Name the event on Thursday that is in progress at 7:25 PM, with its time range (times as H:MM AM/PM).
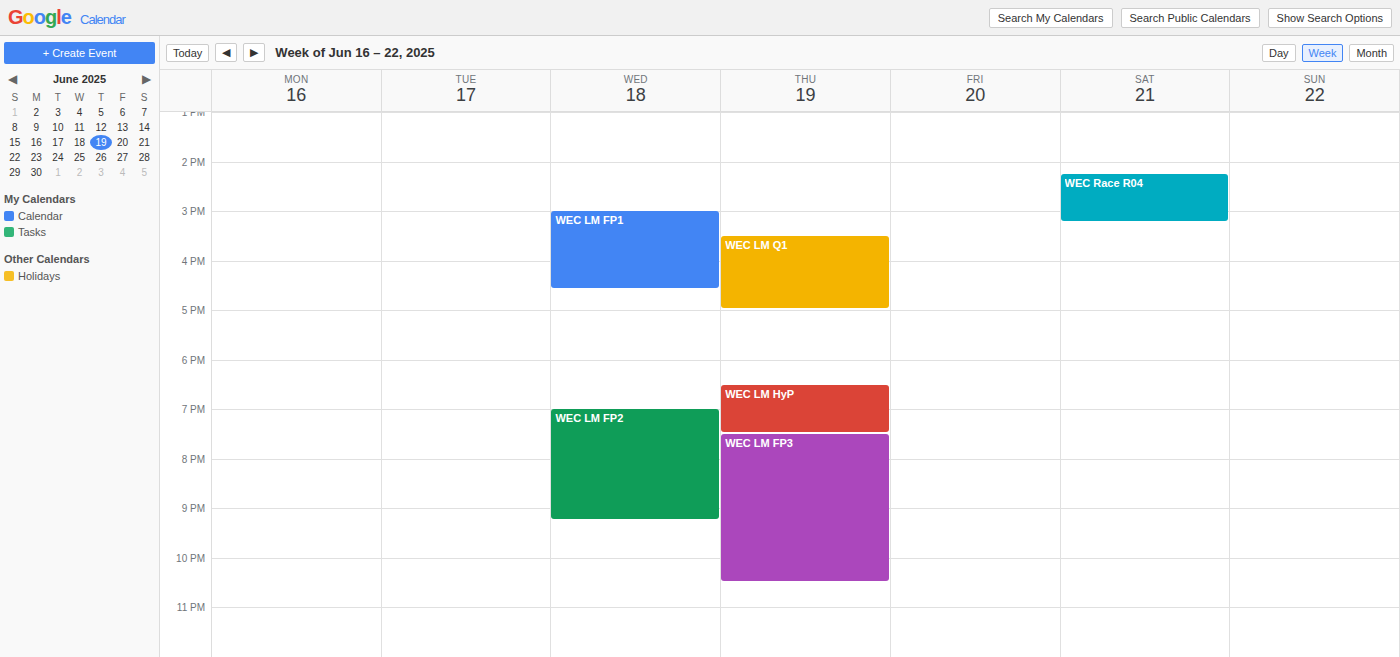
"WEC LM HyP", 6:30 PM to 7:30 PM